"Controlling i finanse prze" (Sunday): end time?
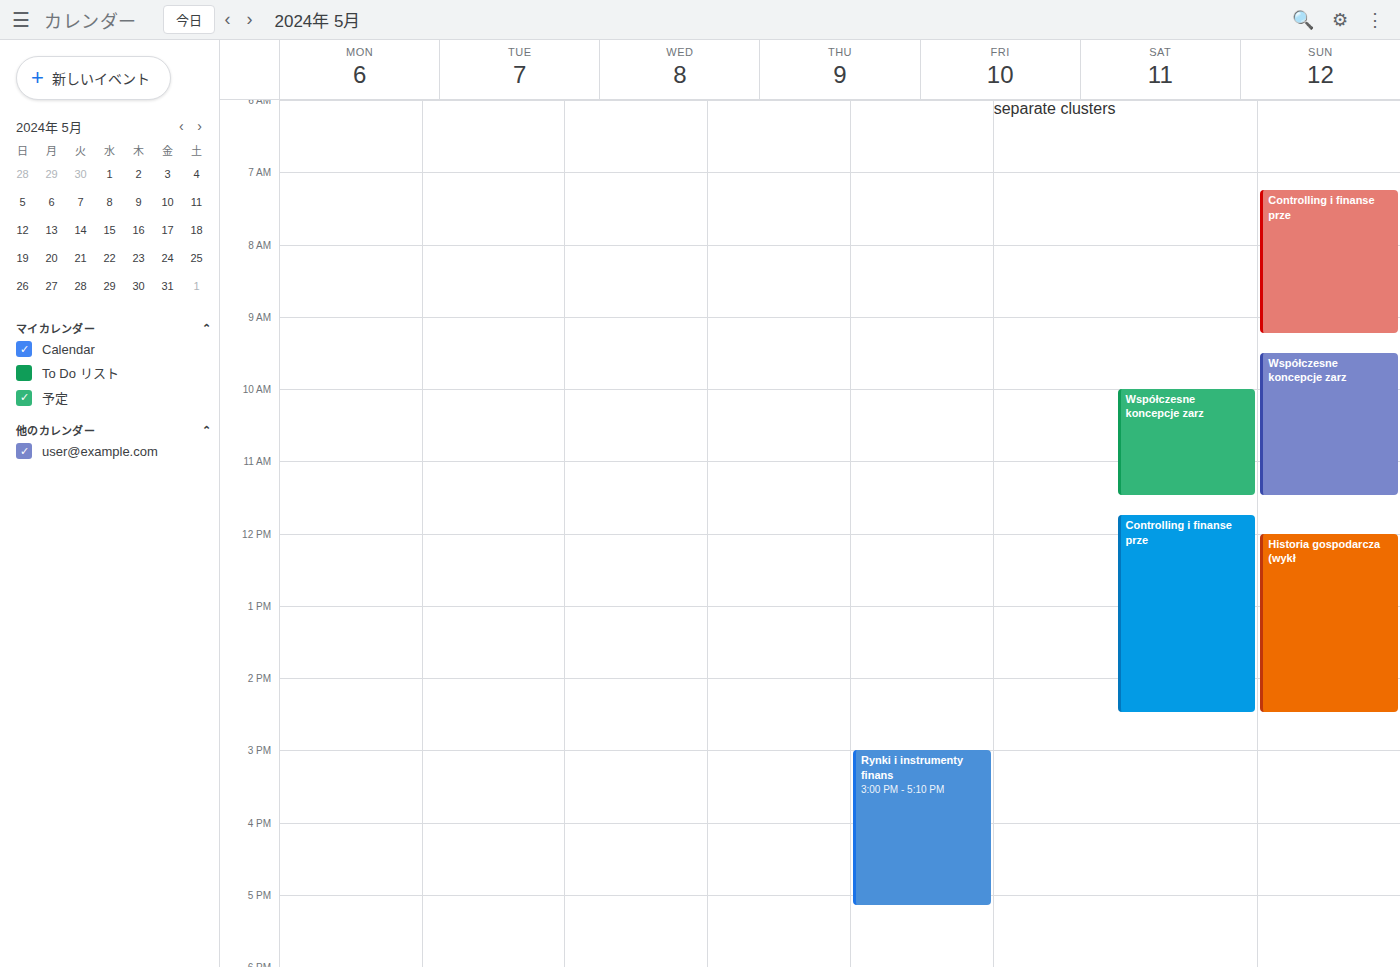
9:15 AM